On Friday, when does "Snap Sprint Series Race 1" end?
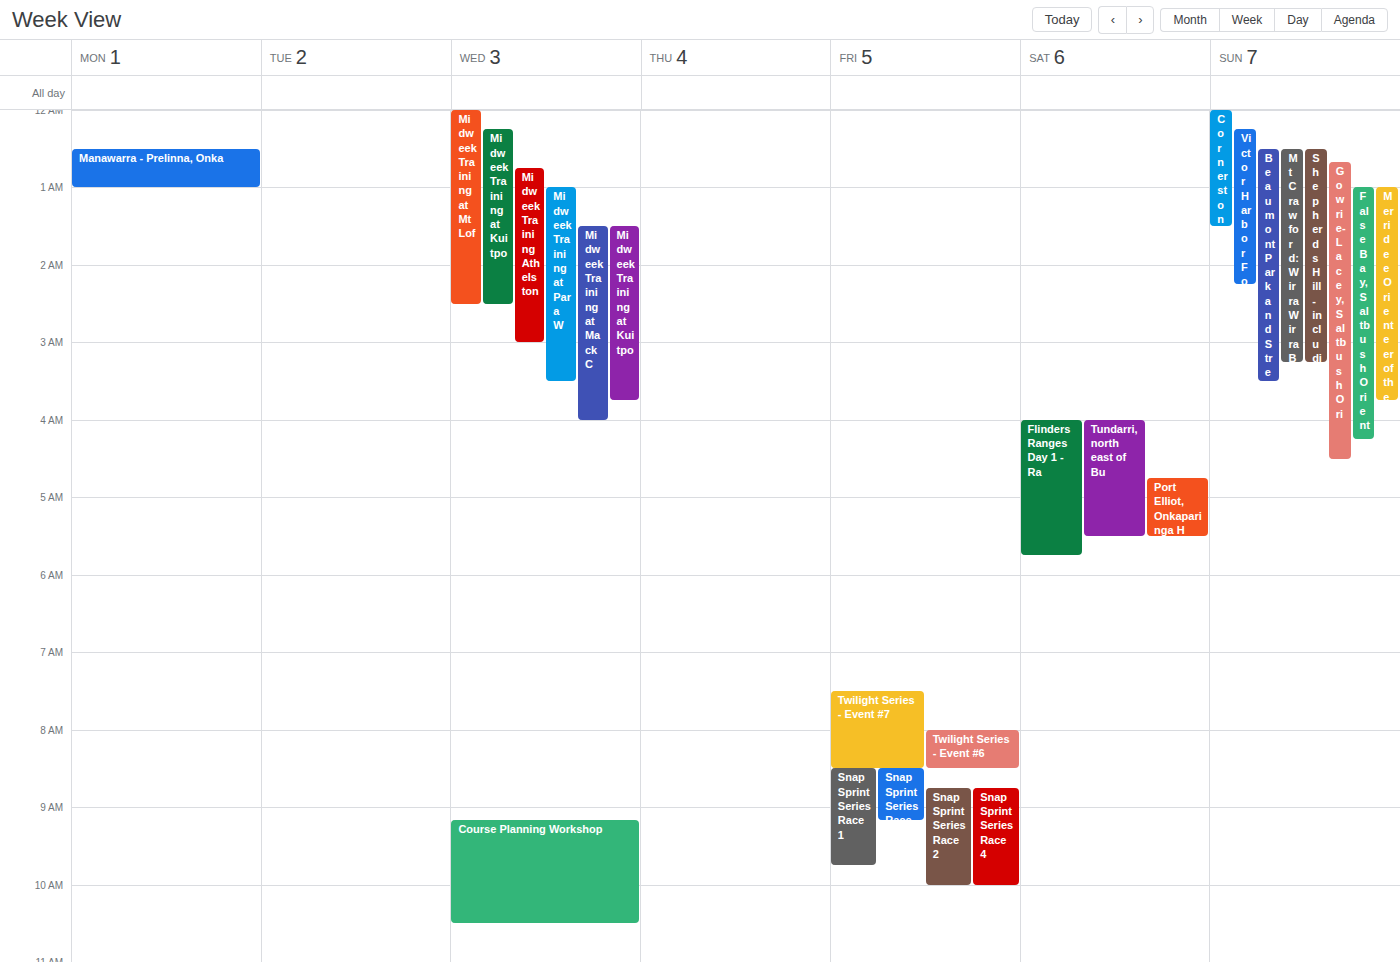
9:45 AM